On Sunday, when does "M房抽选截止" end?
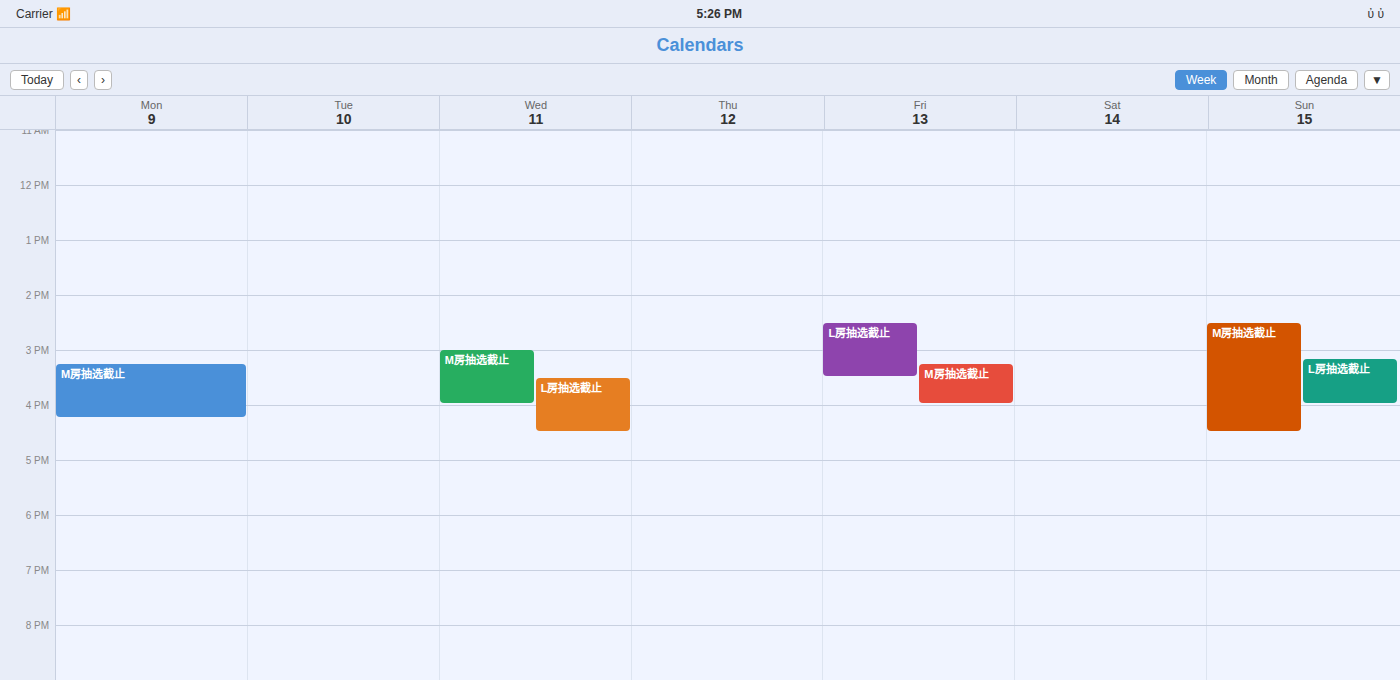
16:30